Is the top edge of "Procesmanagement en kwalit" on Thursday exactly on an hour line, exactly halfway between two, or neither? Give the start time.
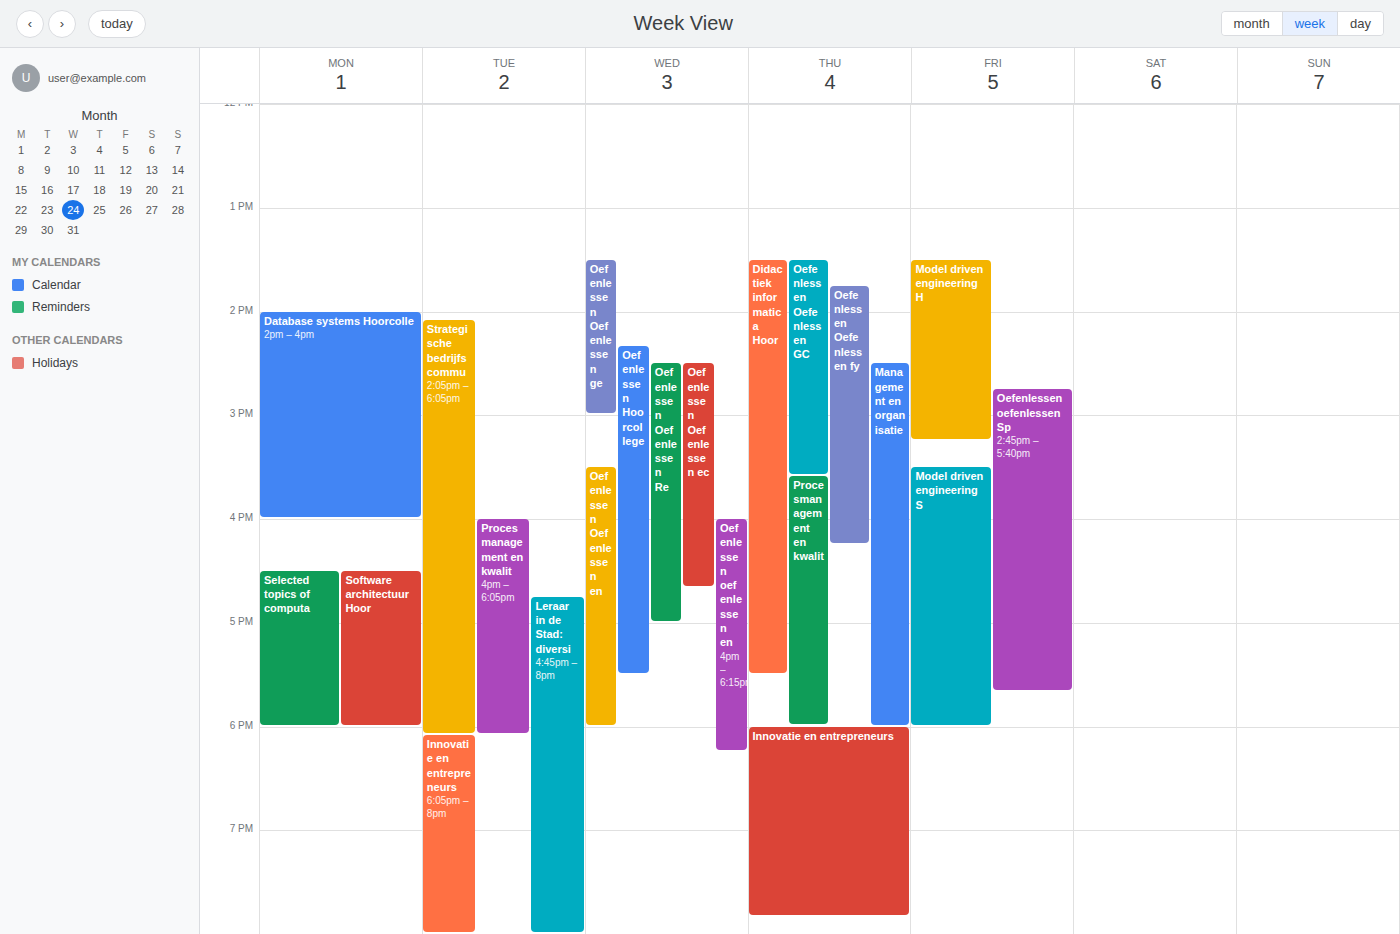
3:35 PM -- neither: 35 minutes below the 3 PM line and 25 minutes above the 4 PM line.